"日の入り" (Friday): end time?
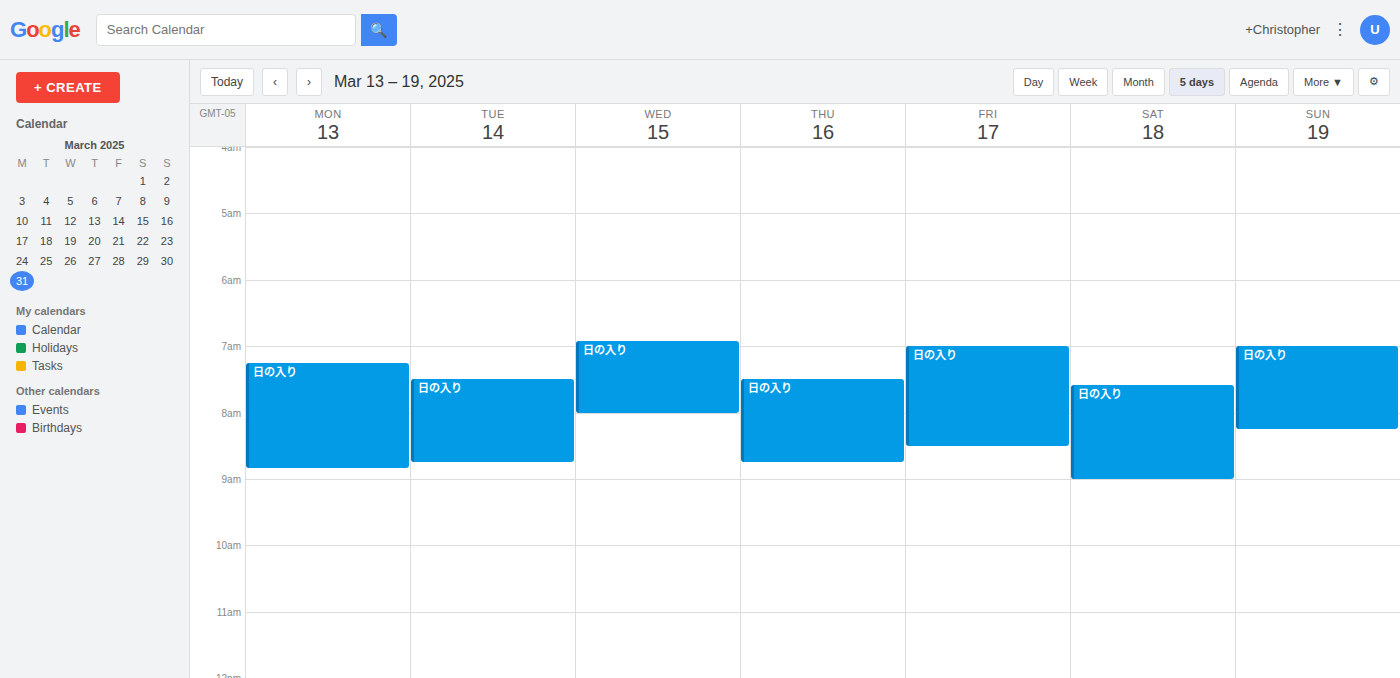
8:30 AM